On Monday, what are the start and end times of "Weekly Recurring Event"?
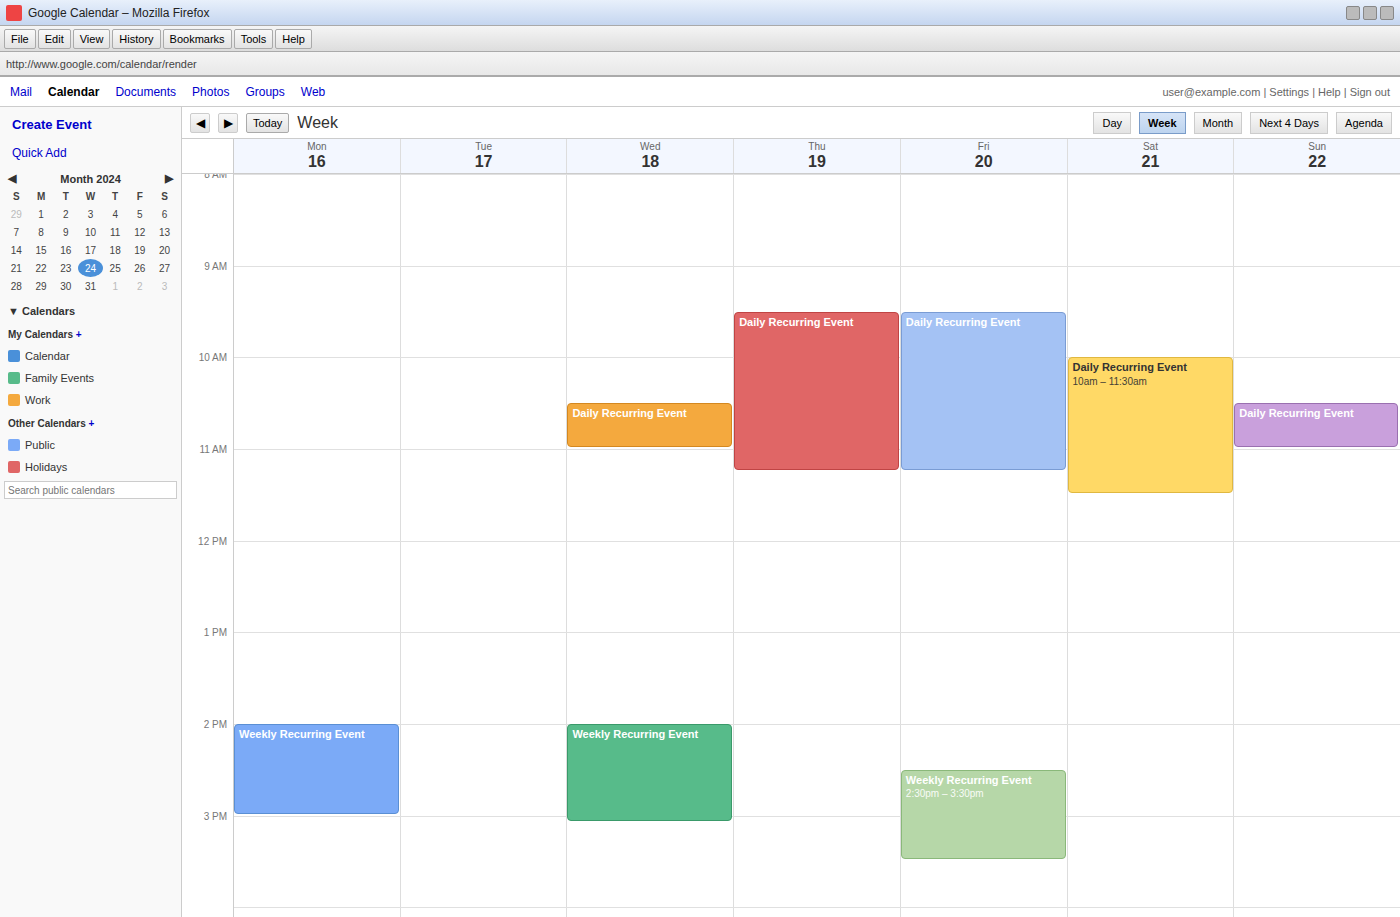
2:00 PM to 3:00 PM